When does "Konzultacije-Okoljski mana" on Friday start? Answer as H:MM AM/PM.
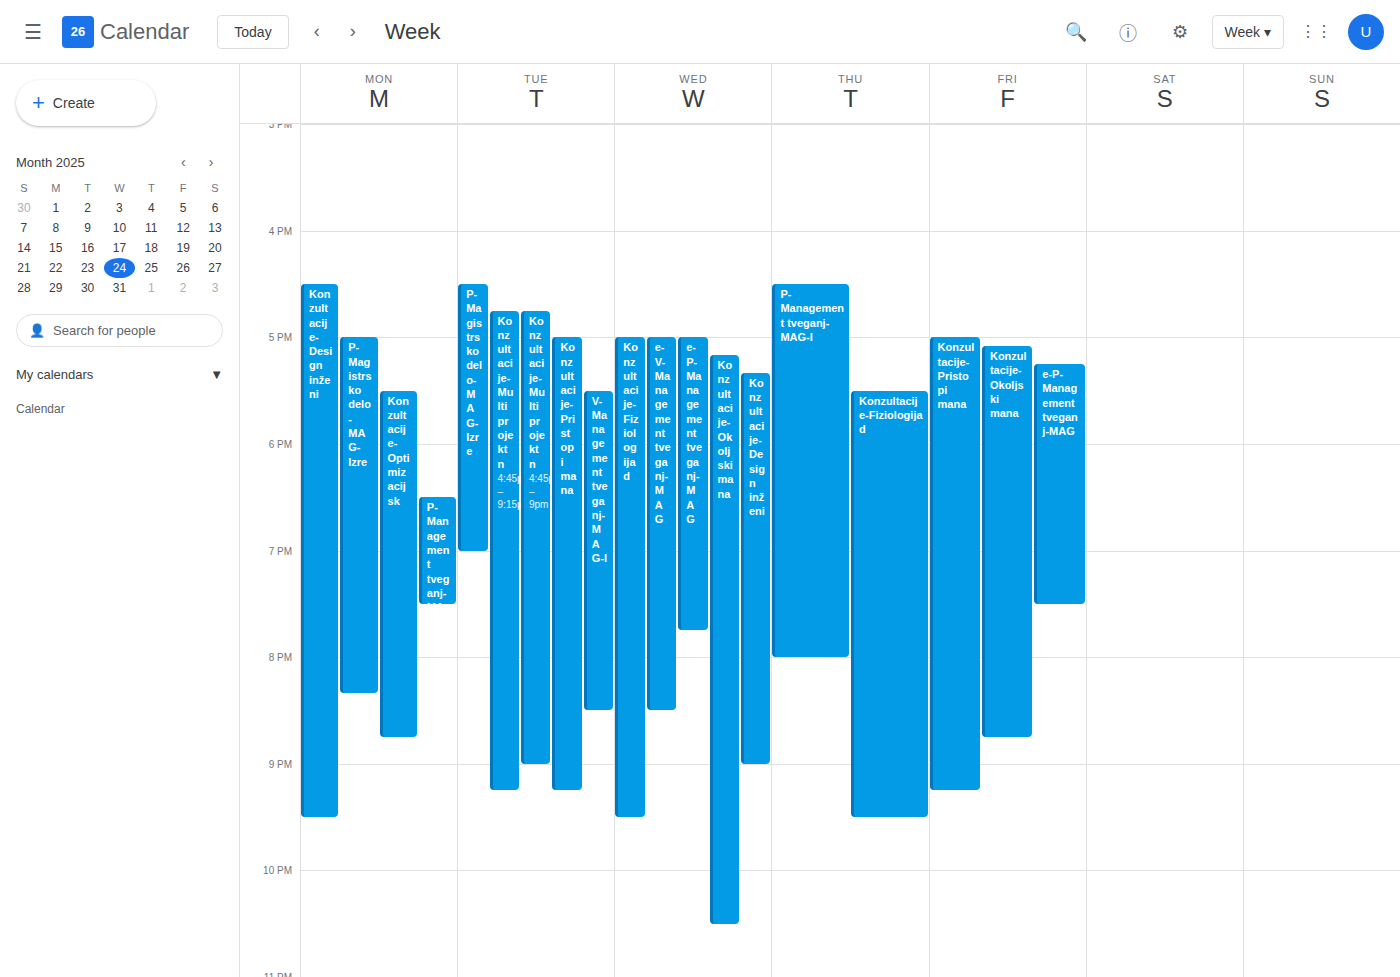
5:05 PM